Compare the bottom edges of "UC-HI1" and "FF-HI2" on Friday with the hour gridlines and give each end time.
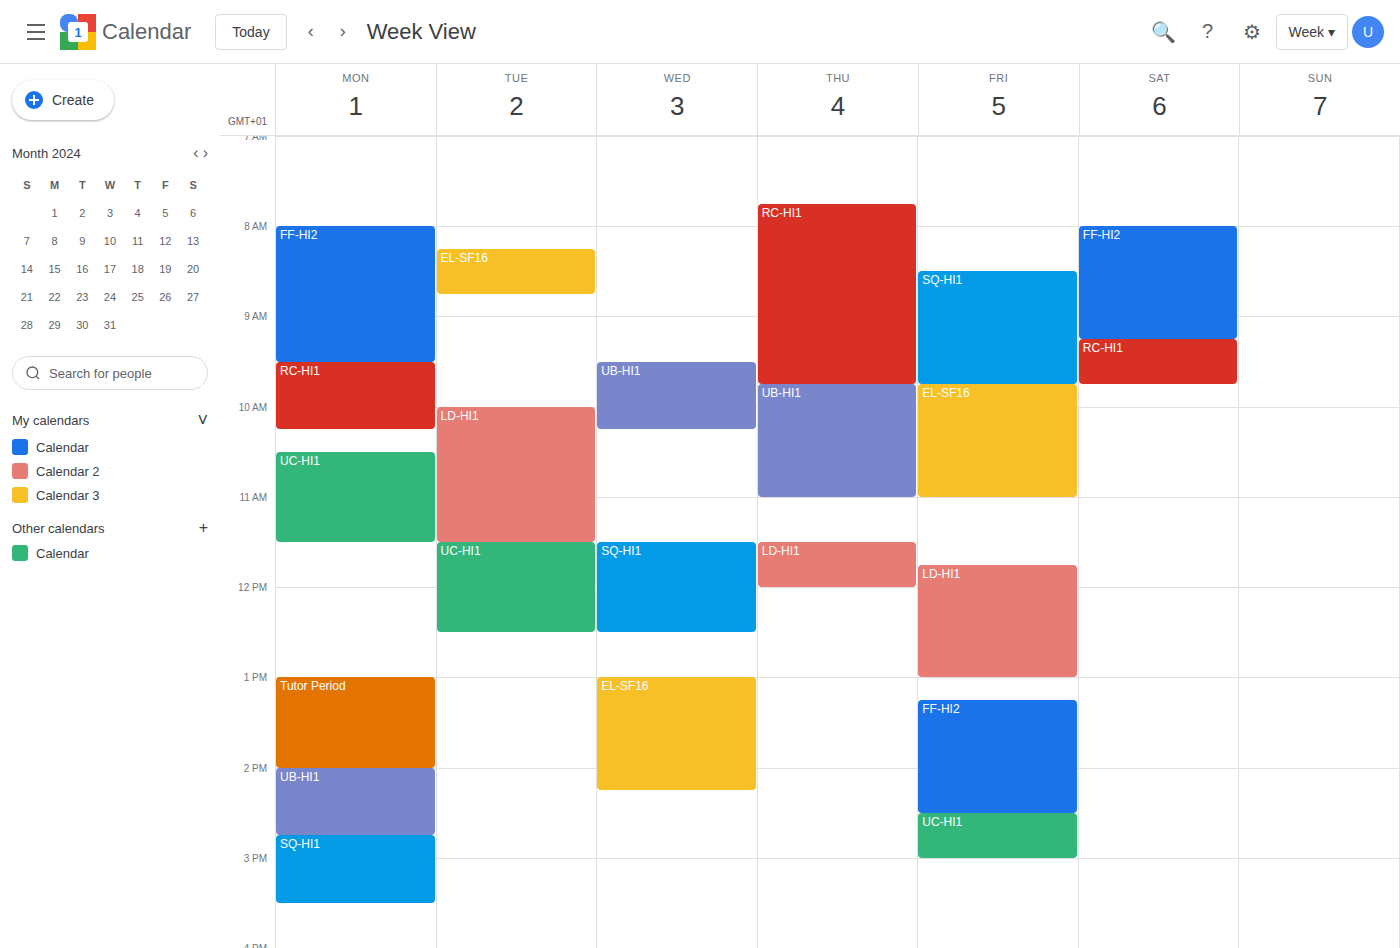
"UC-HI1": 3:00 PM, exactly on the 3 PM line. "FF-HI2": 2:30 PM, halfway between the 2 PM and 3 PM lines.